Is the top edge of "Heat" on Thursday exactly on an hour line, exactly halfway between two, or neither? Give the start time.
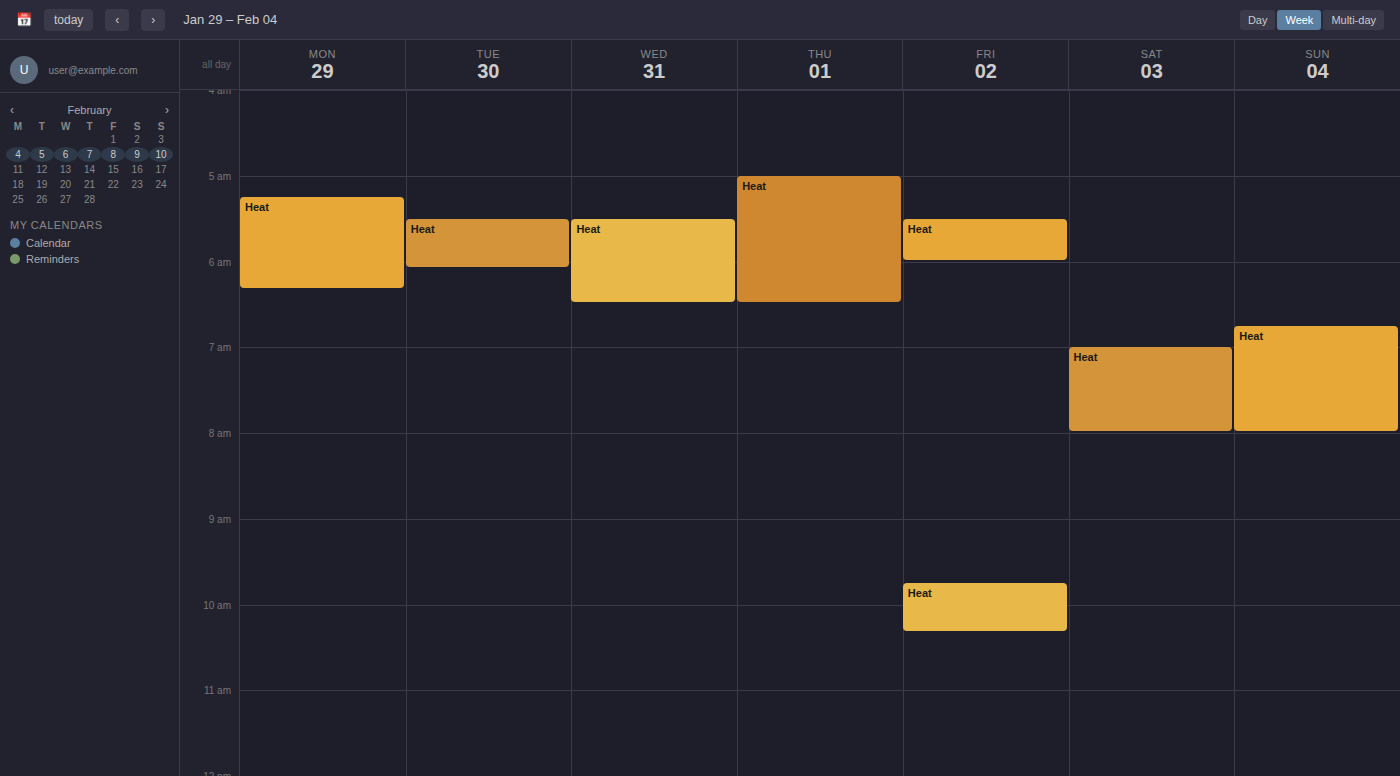
5:00 AM -- exactly on the 5 AM line.